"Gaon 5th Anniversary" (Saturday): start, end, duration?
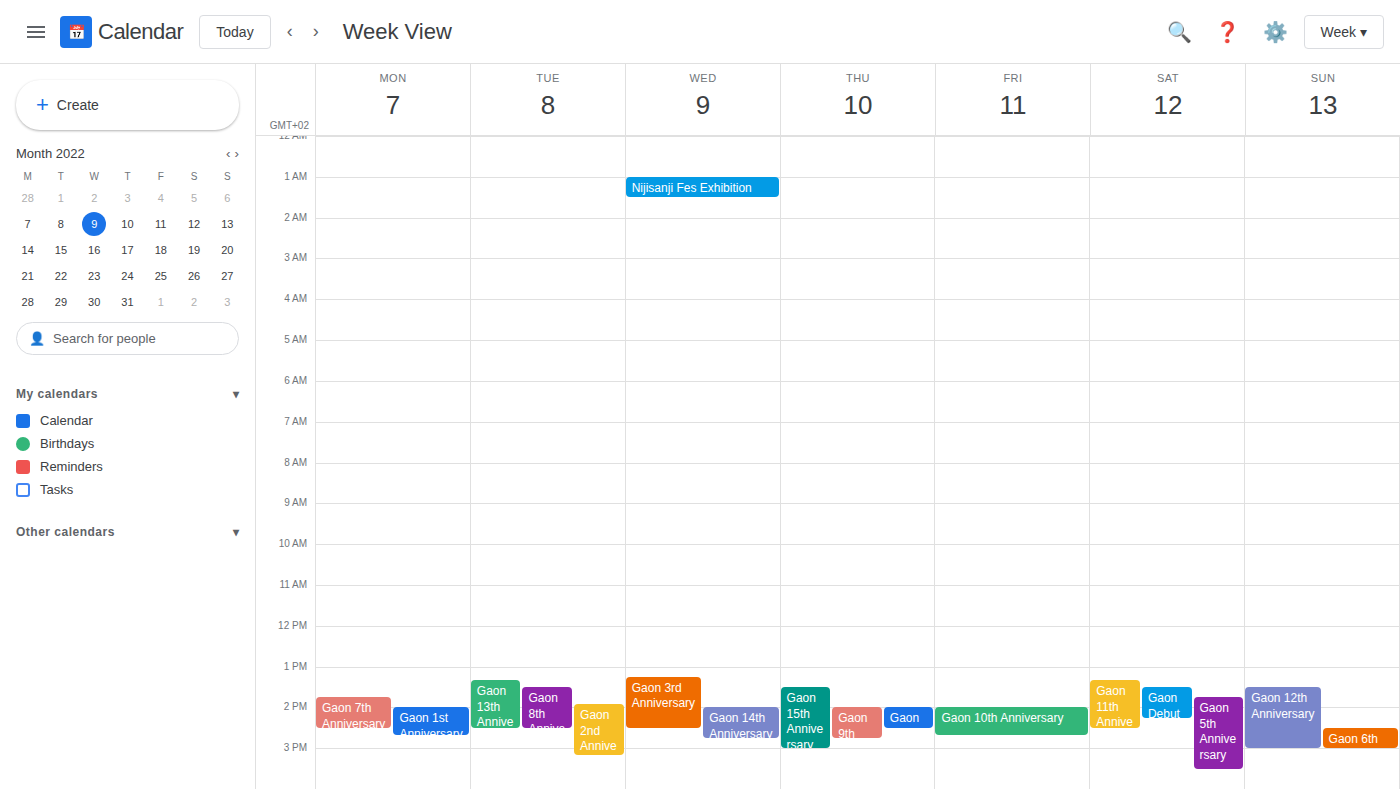
1:45 PM to 3:30 PM, 1 hour 45 minutes